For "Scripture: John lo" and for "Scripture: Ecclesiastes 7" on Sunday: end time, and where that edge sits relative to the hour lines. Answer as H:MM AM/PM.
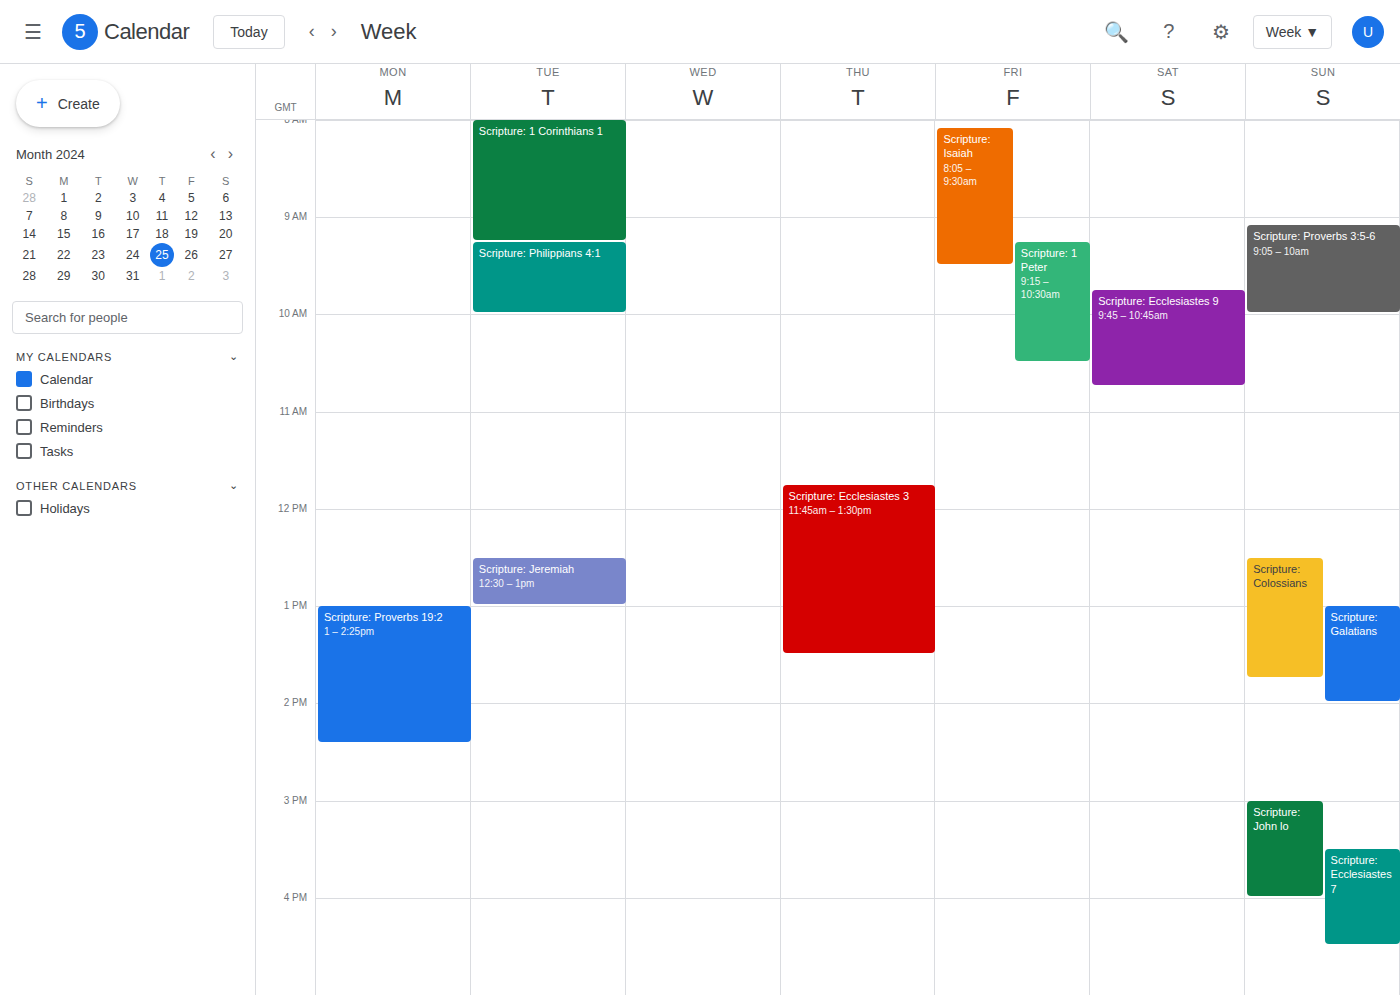
"Scripture: John lo": 4:00 PM, exactly on the 4 PM line. "Scripture: Ecclesiastes 7": 4:30 PM, halfway between the 4 PM and 5 PM lines.